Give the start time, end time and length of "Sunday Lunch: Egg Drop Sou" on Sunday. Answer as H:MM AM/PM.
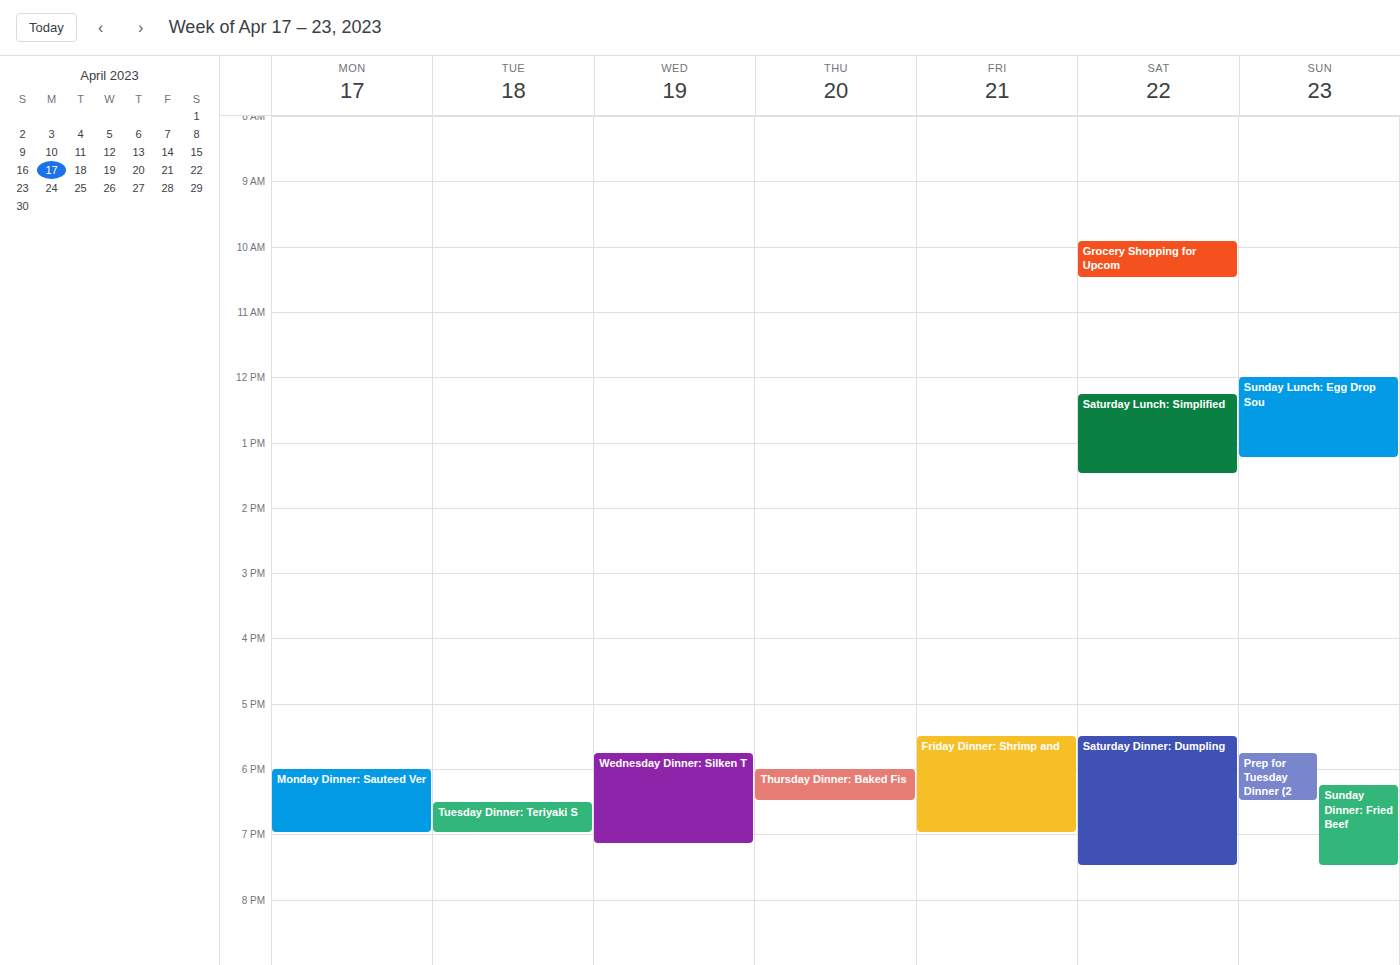
12:00 PM to 1:15 PM, 1 hour 15 minutes